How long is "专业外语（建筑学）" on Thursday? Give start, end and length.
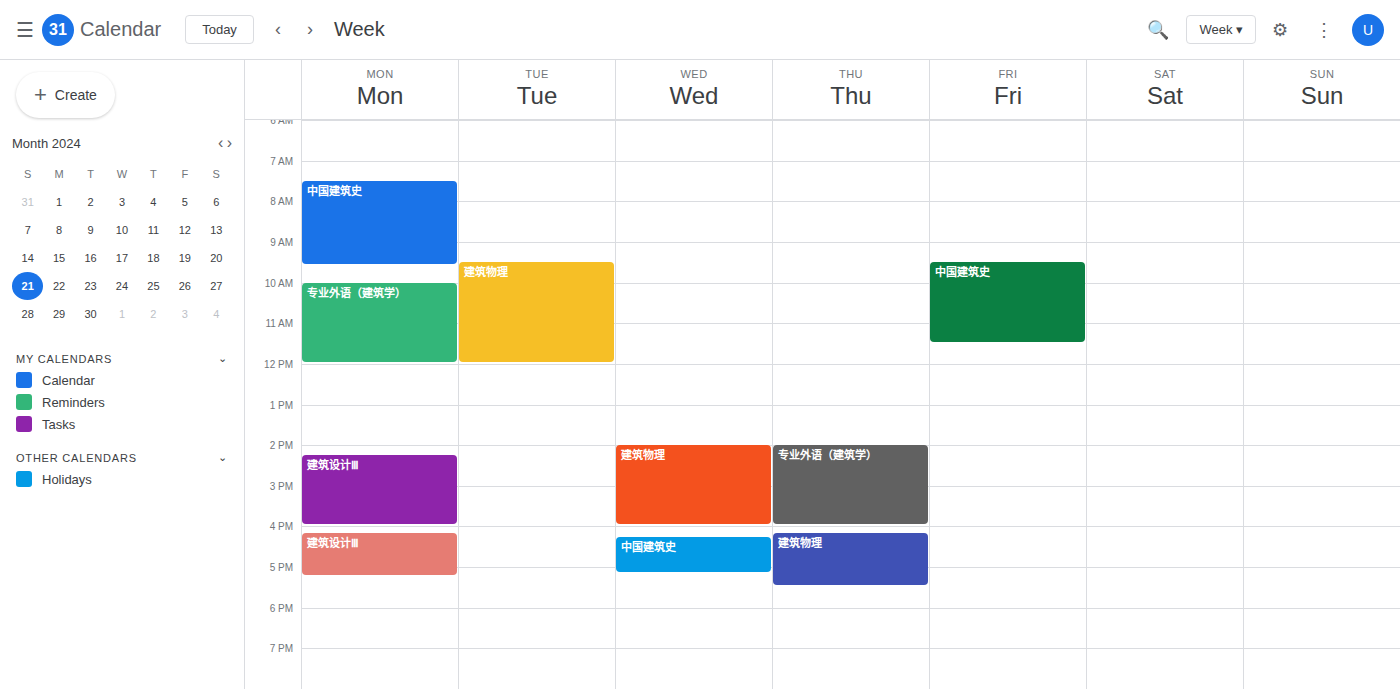
14:00 to 16:00, 2 hours